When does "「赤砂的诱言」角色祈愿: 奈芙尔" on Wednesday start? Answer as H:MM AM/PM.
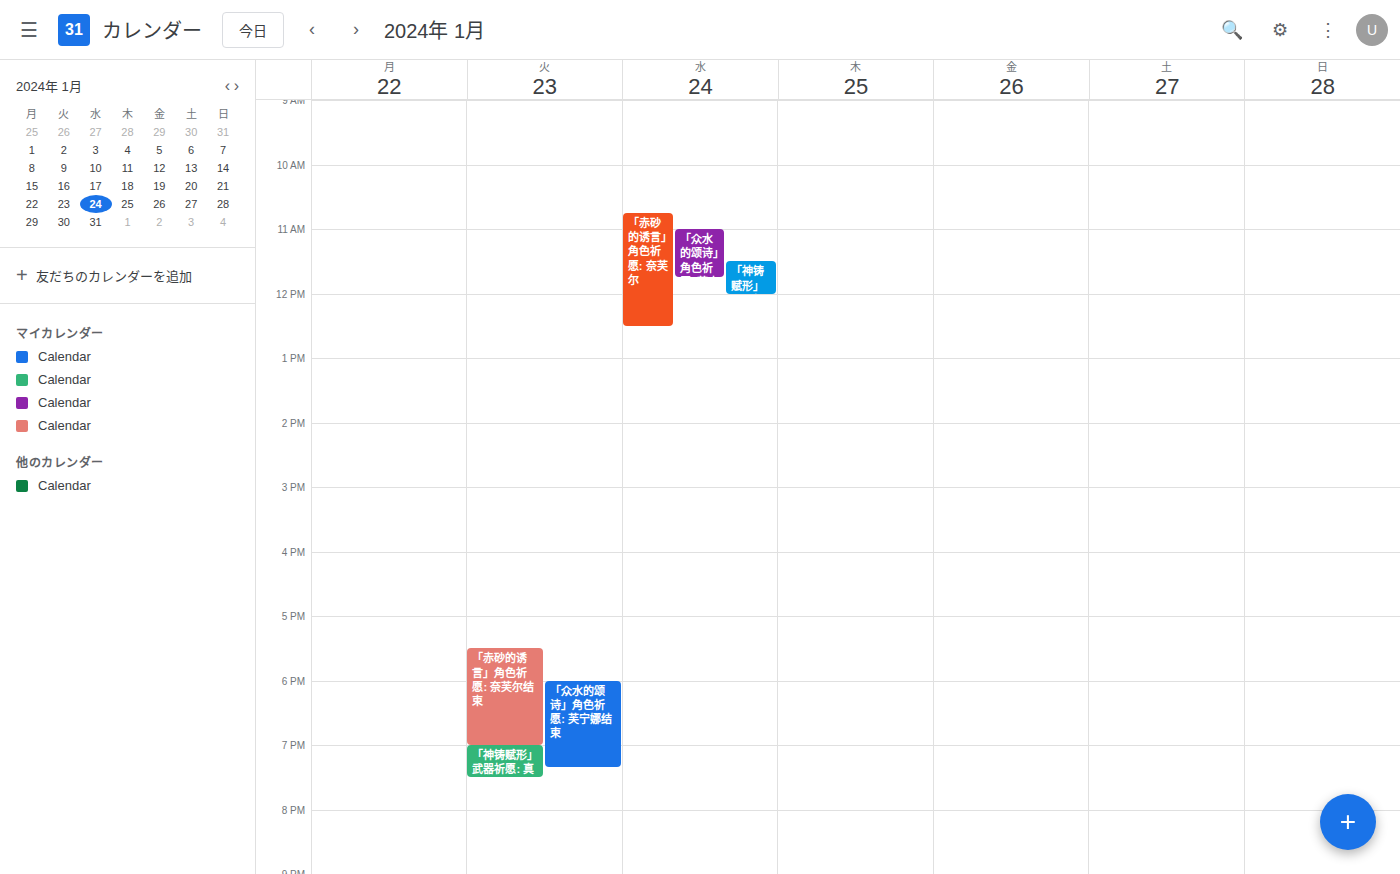
10:45 AM